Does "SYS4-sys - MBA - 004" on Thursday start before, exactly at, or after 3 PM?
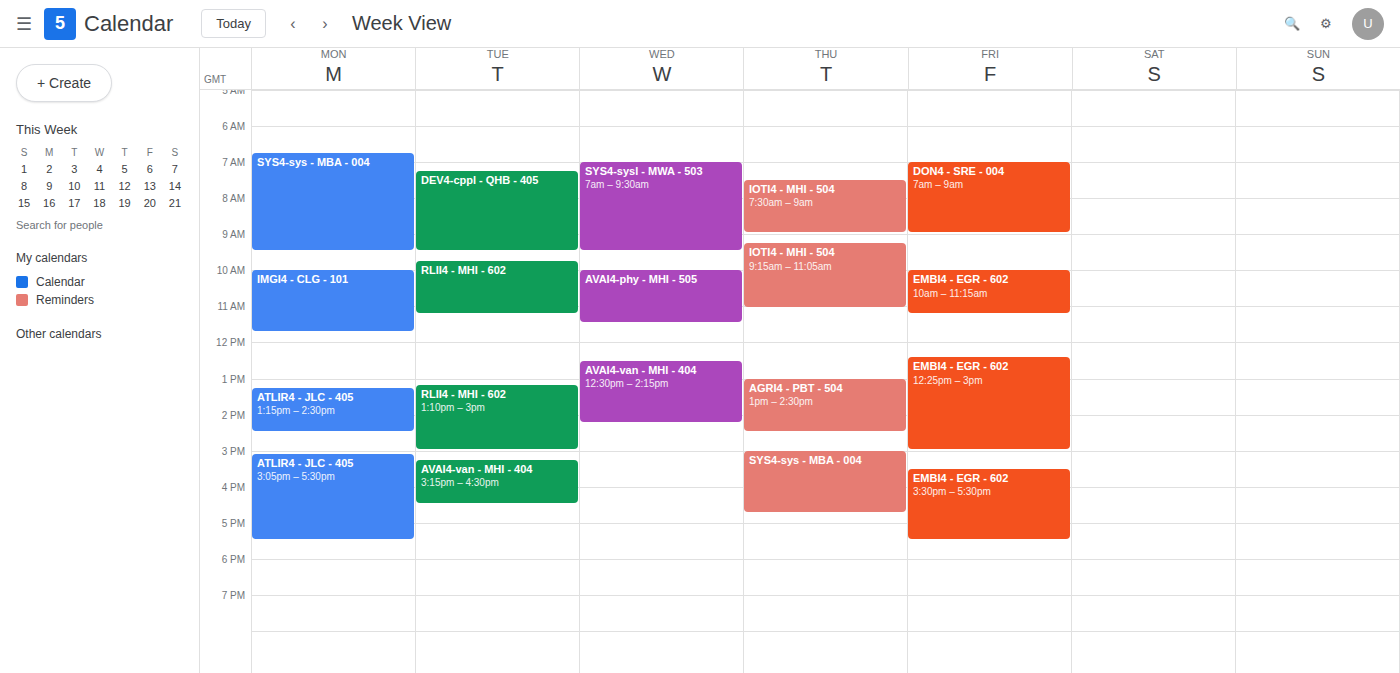
3:00 PM -- exactly at 3 PM, on the 3 PM line.